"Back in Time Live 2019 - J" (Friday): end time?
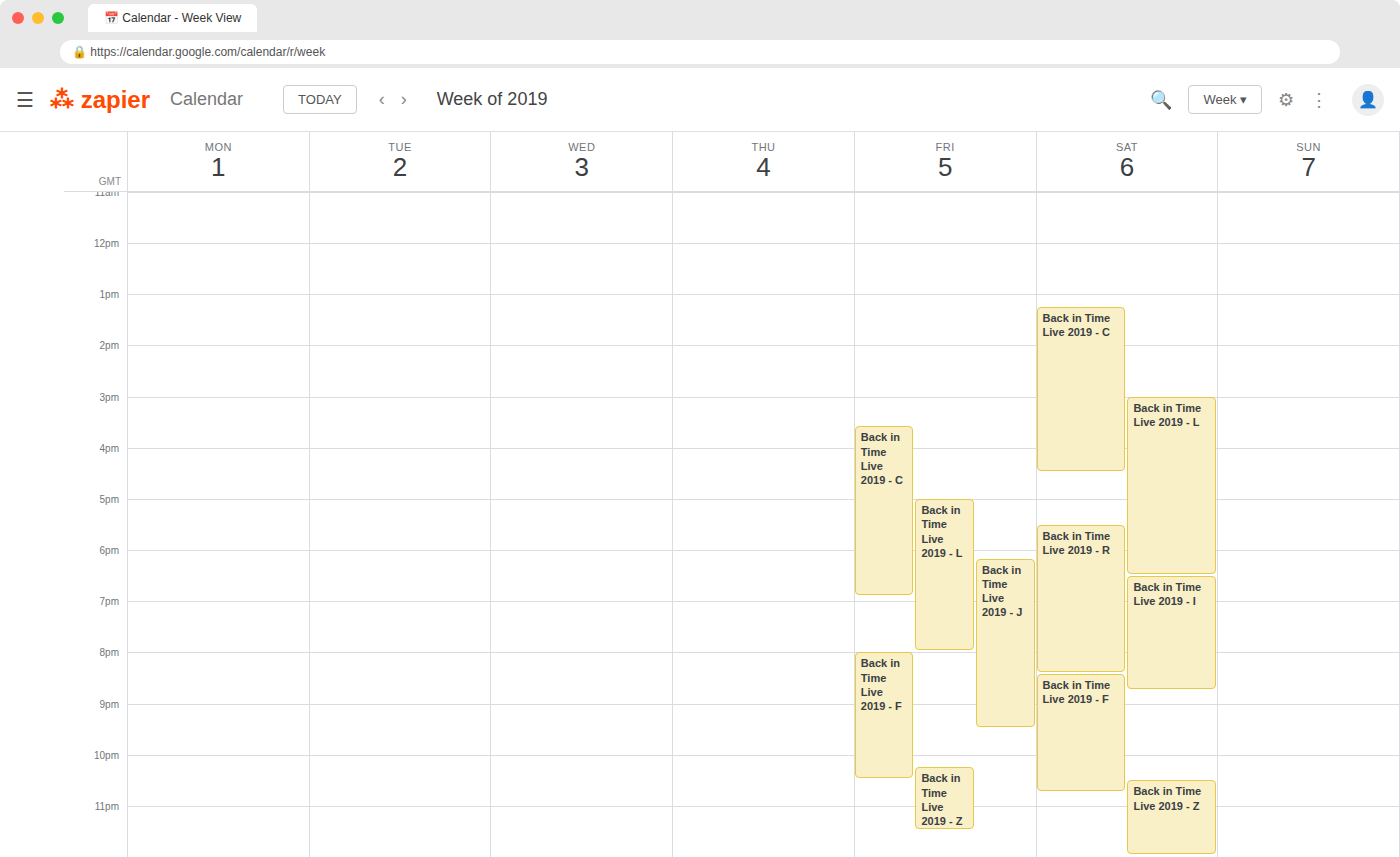
9:30 PM